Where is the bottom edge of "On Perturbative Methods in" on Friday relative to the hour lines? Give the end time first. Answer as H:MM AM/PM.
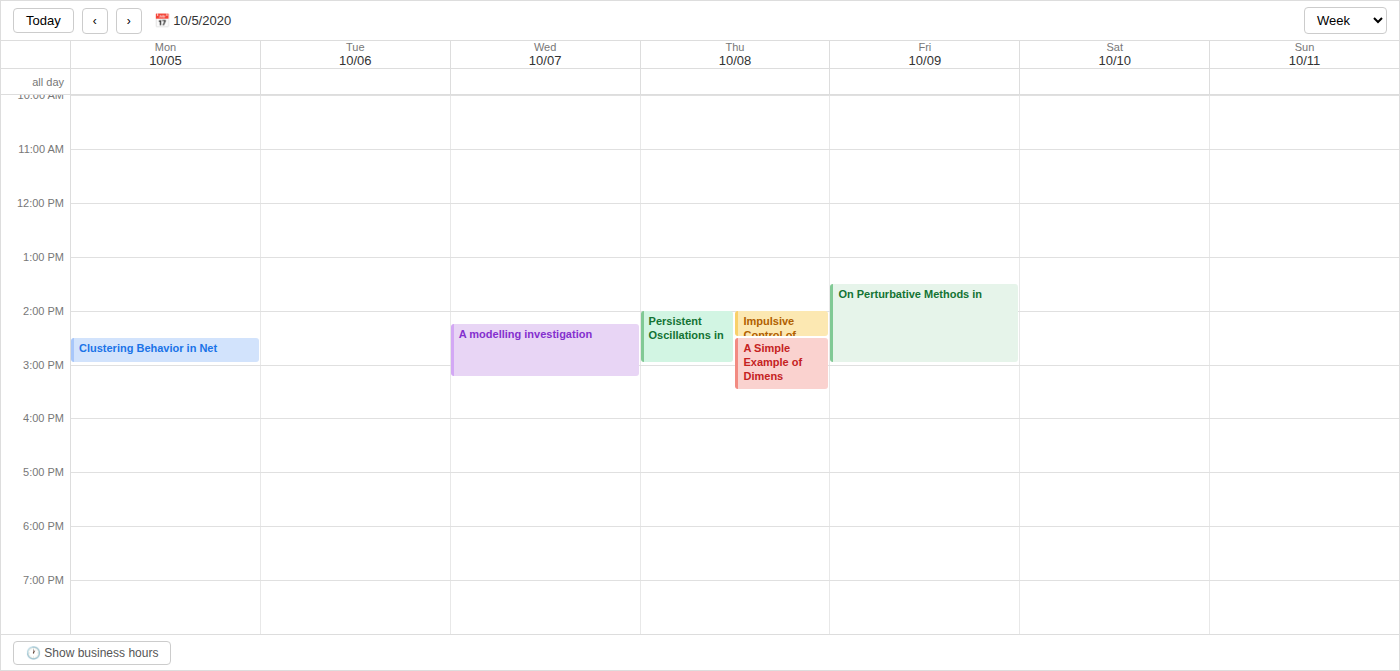
3:00 PM -- exactly on the 3 PM line.